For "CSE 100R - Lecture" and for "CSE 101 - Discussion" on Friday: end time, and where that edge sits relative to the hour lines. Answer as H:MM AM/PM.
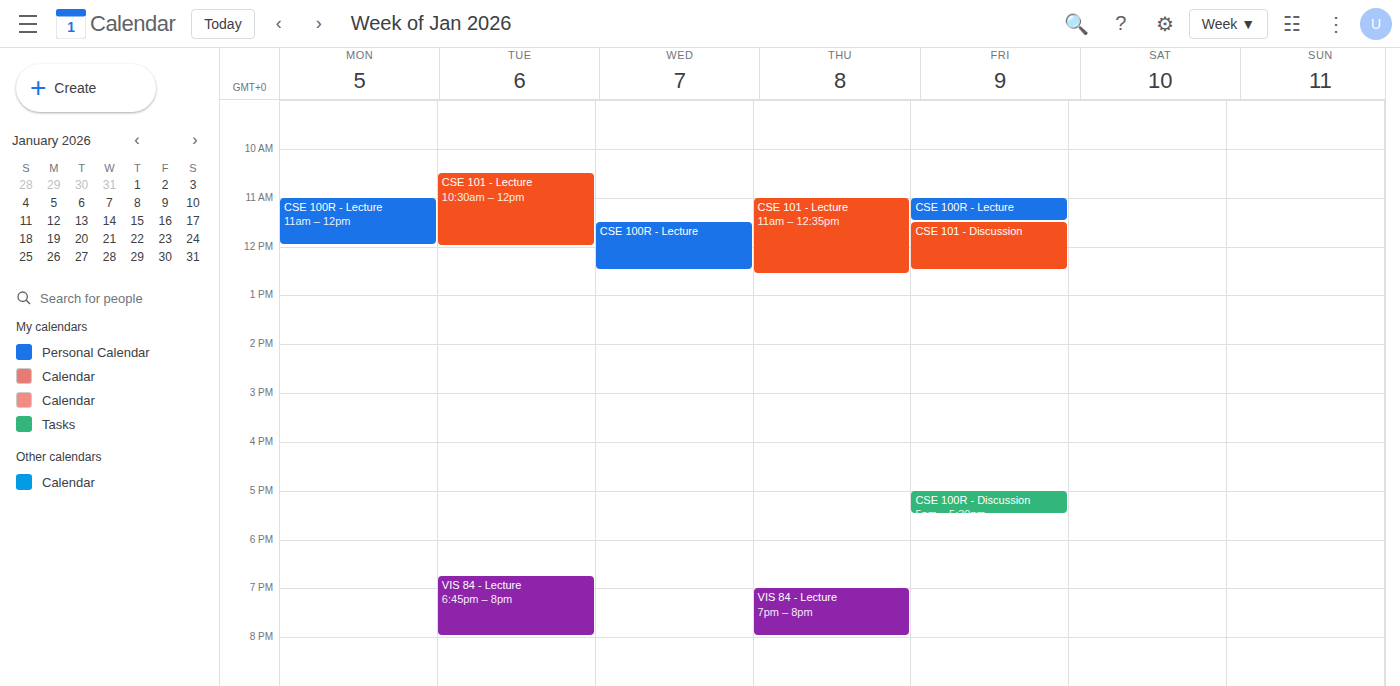
"CSE 100R - Lecture": 11:30 AM, halfway between the 11 AM and 12 PM lines. "CSE 101 - Discussion": 12:30 PM, halfway between the 12 PM and 1 PM lines.